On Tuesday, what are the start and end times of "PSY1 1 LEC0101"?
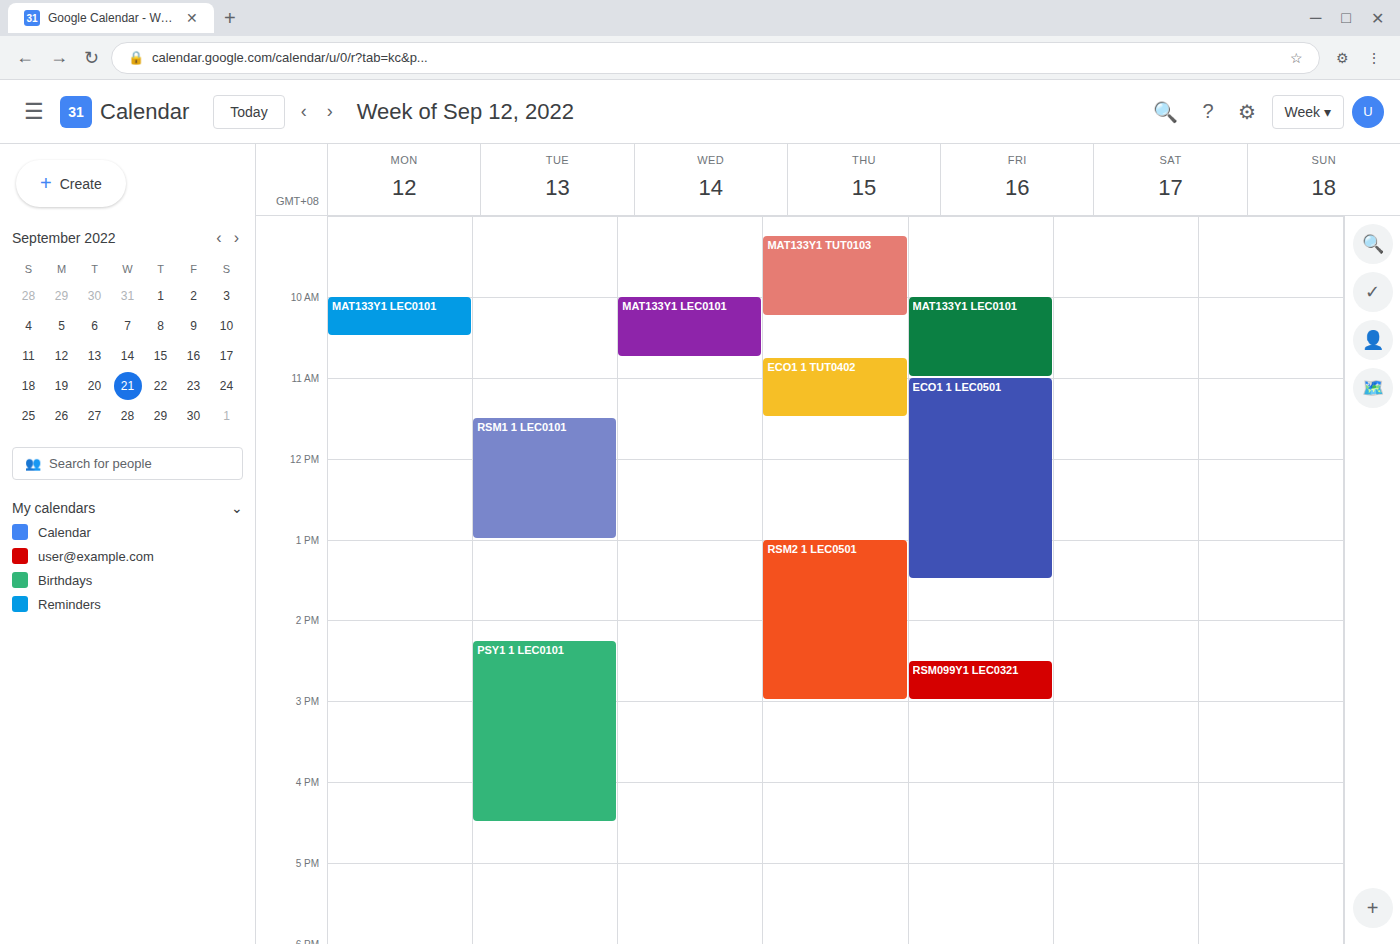
2:15 PM to 4:30 PM